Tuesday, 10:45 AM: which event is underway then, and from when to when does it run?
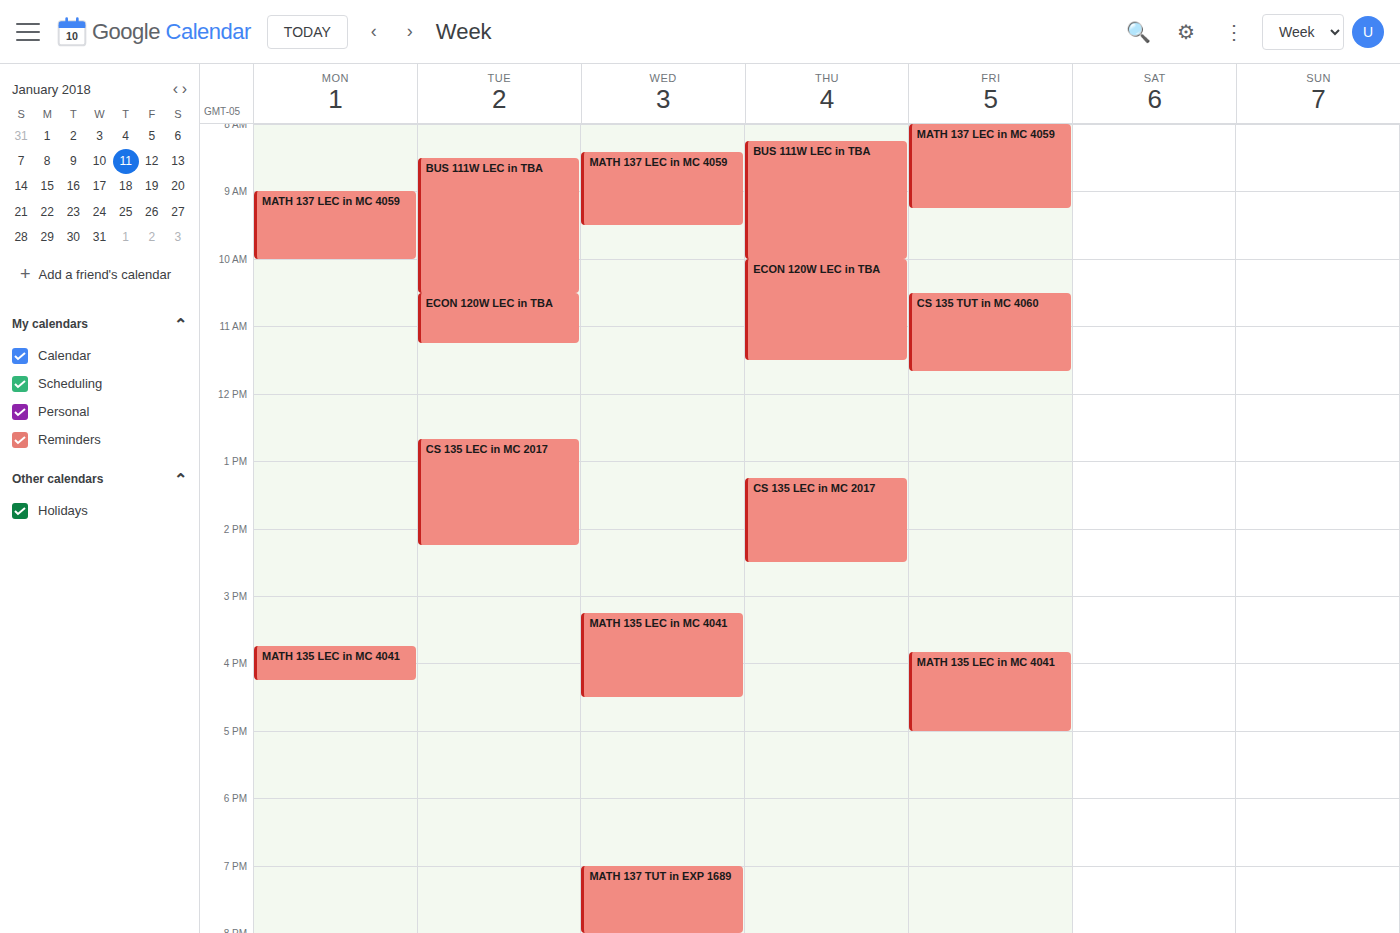
"ECON 120W LEC in TBA", 10:30 AM to 11:15 AM